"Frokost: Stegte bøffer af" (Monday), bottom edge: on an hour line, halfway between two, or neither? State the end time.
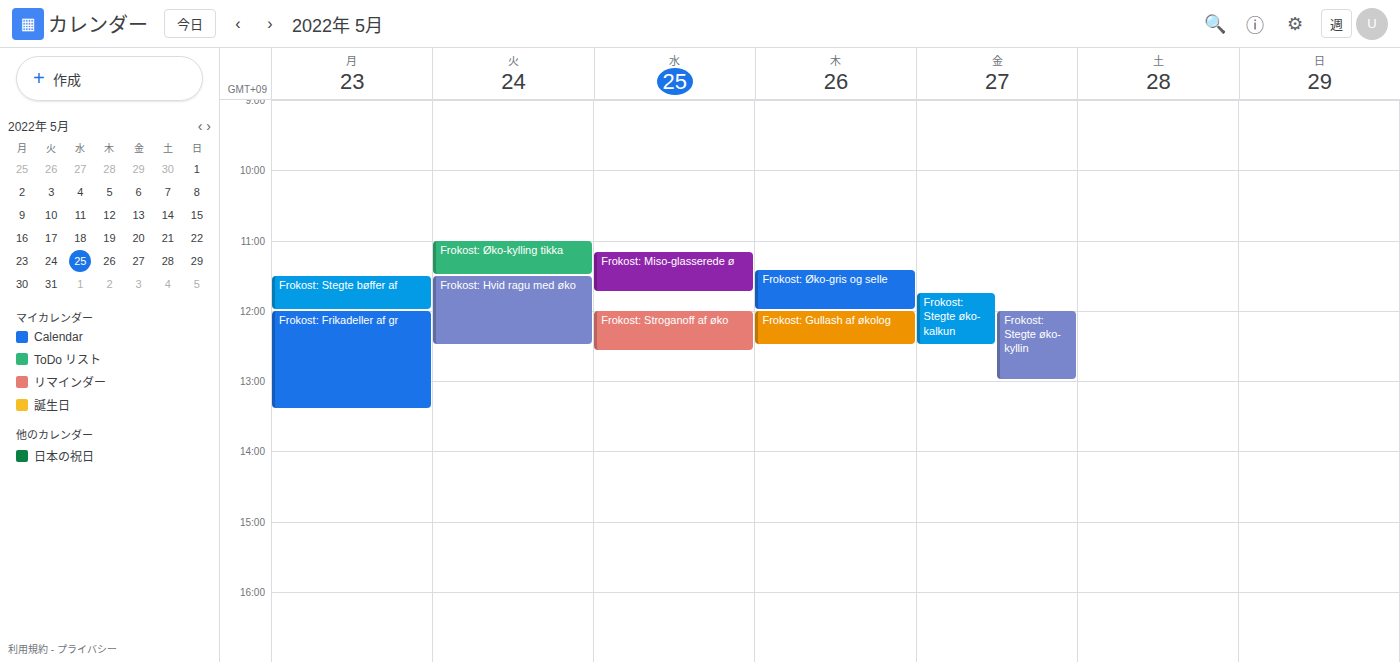
12:00 PM -- exactly on the 12 PM line.